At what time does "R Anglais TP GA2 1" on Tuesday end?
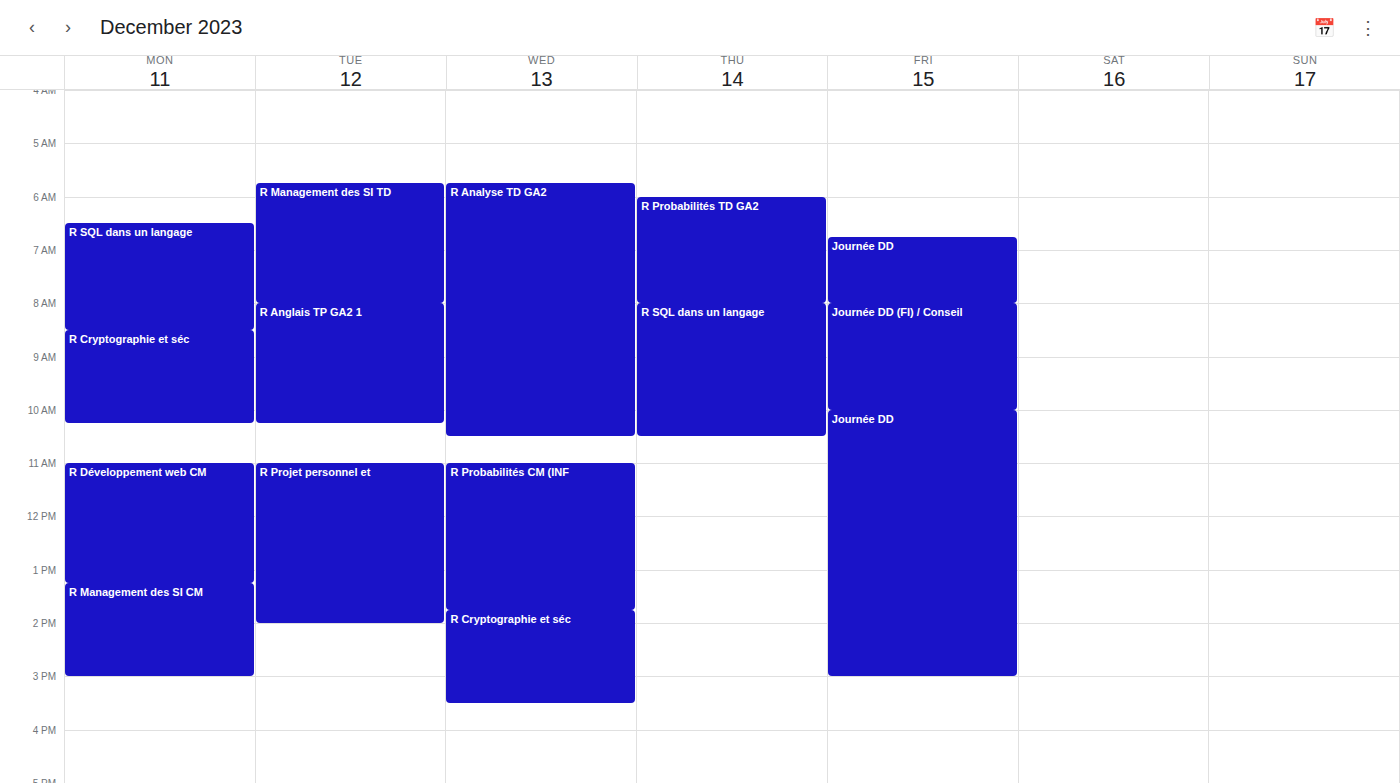
10:15